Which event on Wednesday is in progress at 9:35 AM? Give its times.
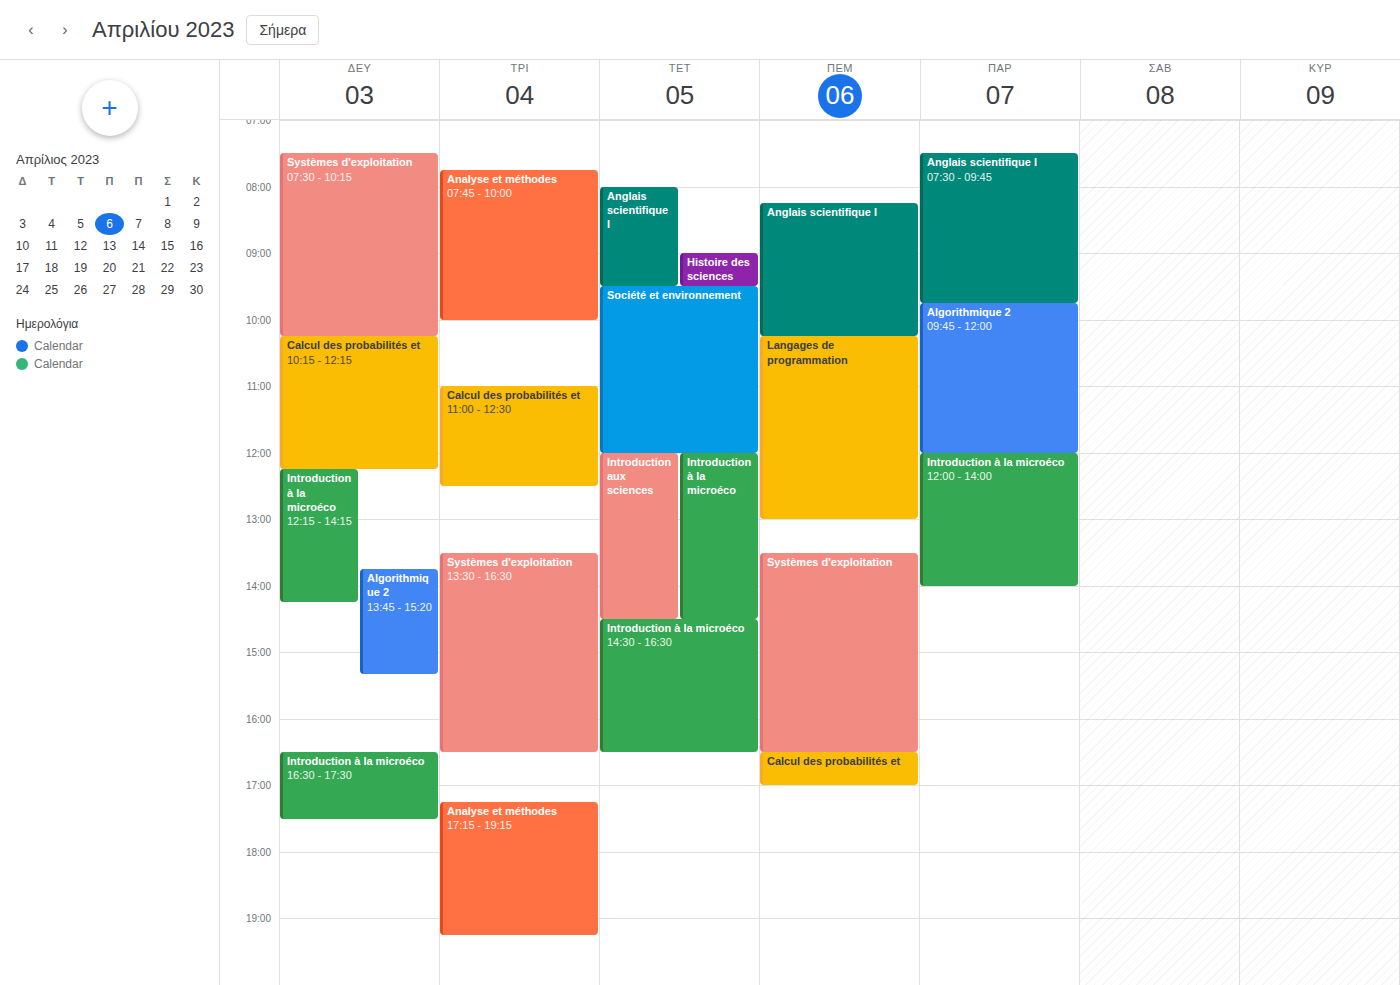
"Société et environnement", 9:30 AM to 12:00 PM